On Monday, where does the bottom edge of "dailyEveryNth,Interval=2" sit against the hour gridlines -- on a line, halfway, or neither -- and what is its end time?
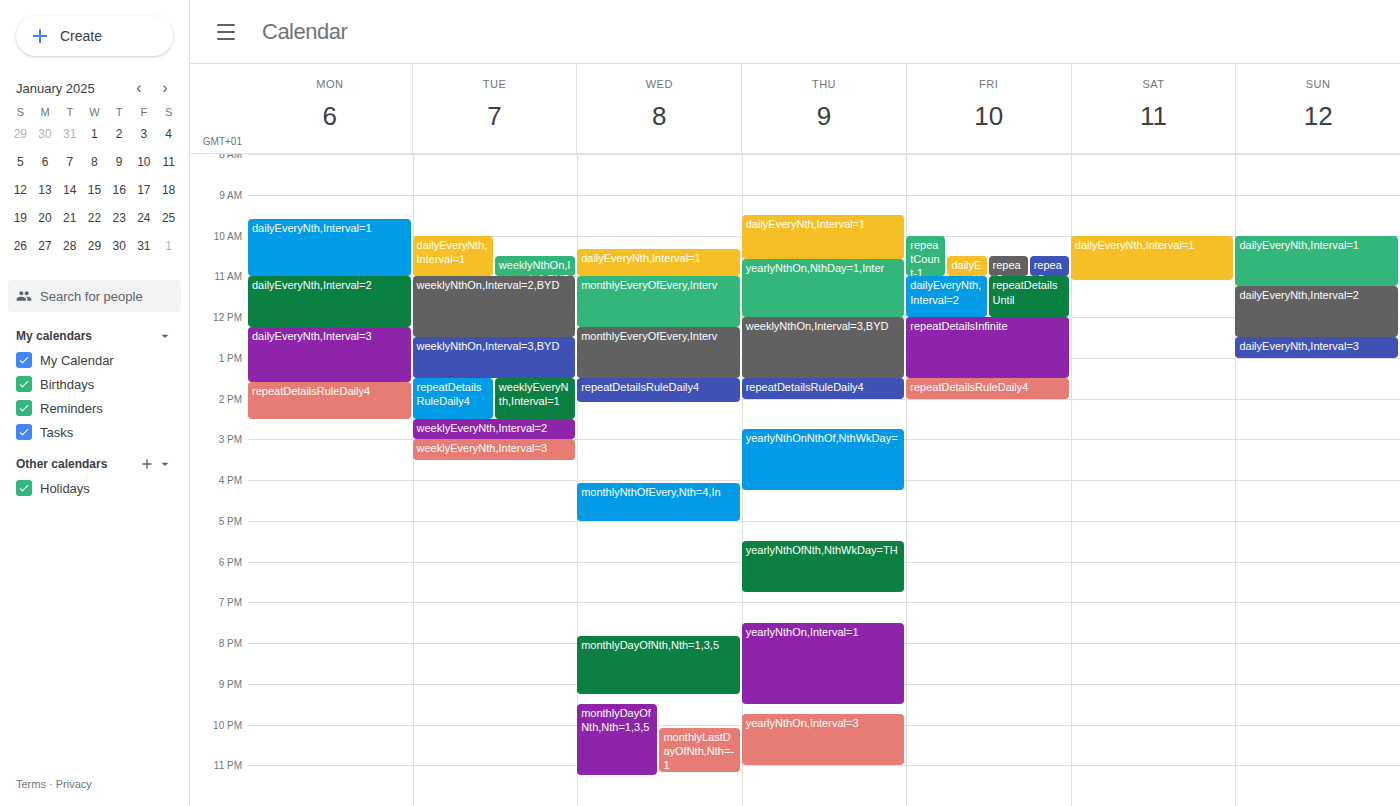
12:15 PM -- neither: a quarter of the way from the 12 PM line to the 1 PM line.